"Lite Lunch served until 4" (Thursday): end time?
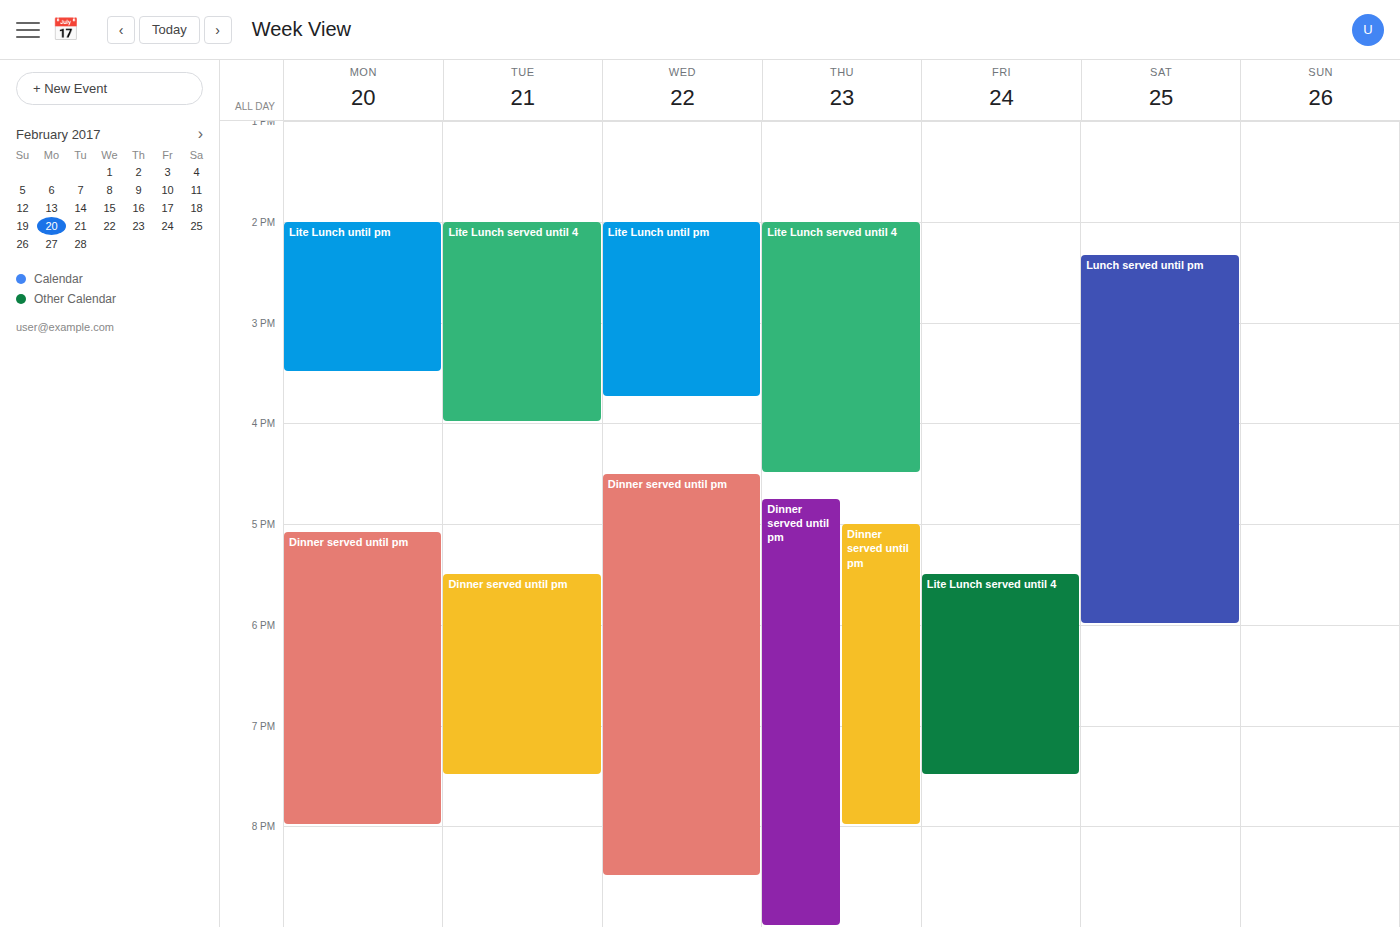
16:30